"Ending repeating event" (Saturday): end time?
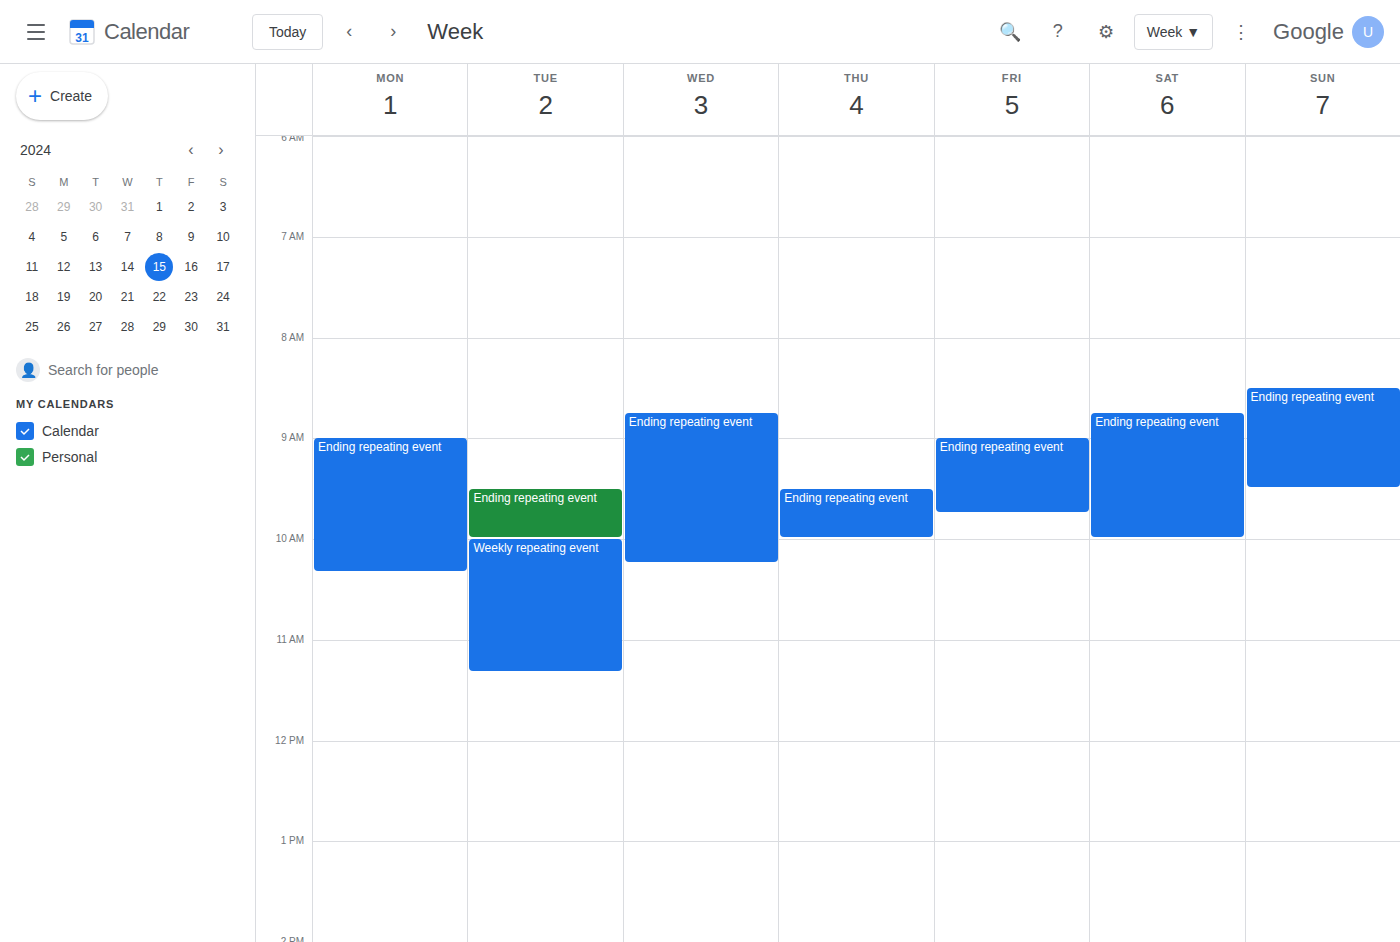
10:00